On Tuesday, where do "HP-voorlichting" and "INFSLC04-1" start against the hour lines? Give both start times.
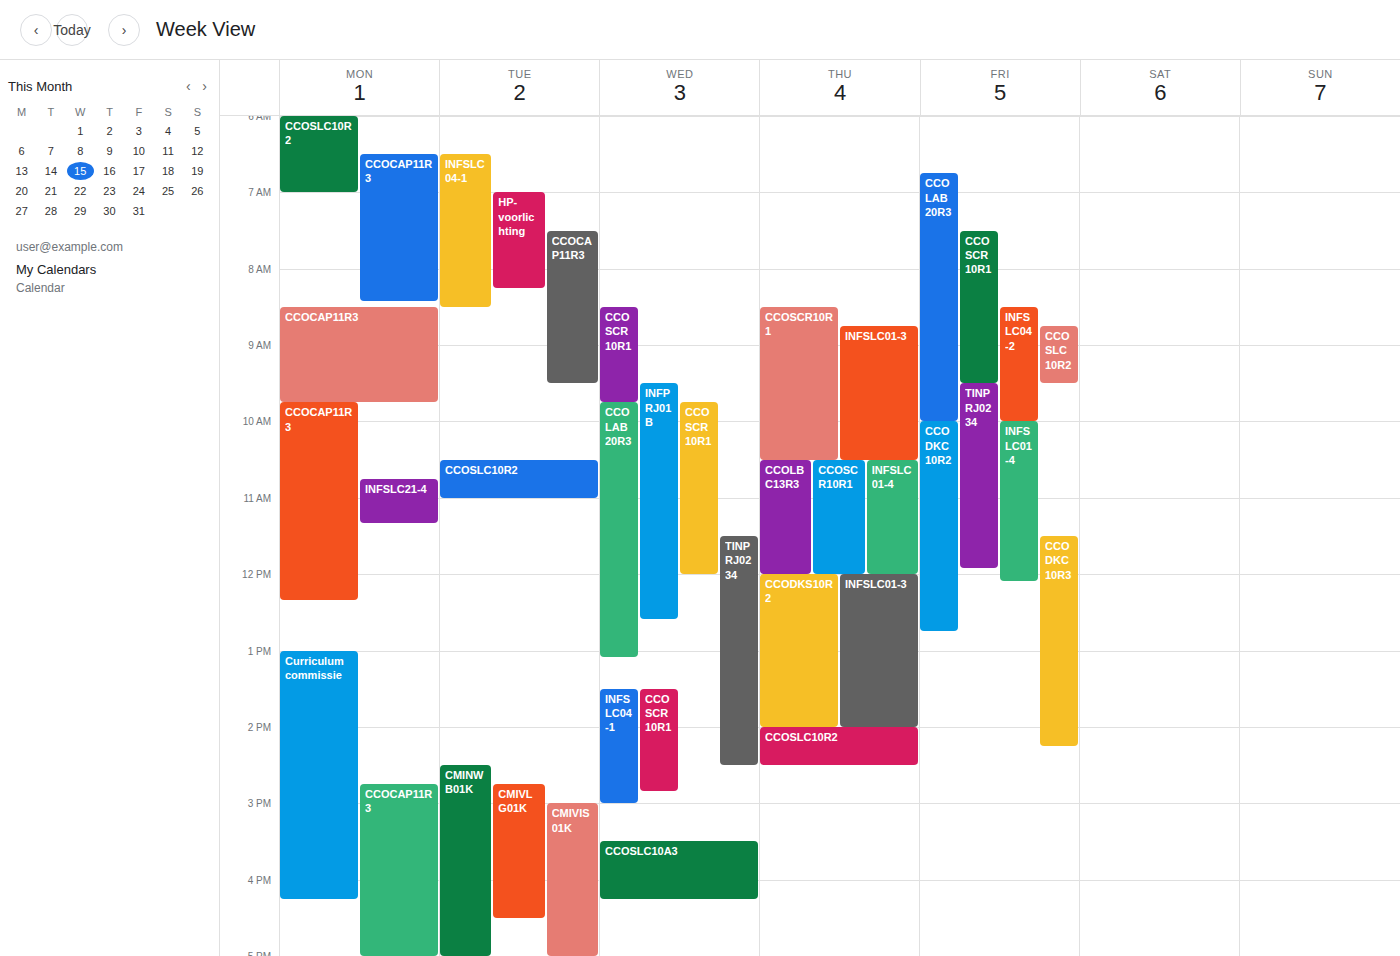
"HP-voorlichting": 7:00 AM, exactly on the 7 AM line. "INFSLC04-1": 6:30 AM, halfway between the 6 AM and 7 AM lines.